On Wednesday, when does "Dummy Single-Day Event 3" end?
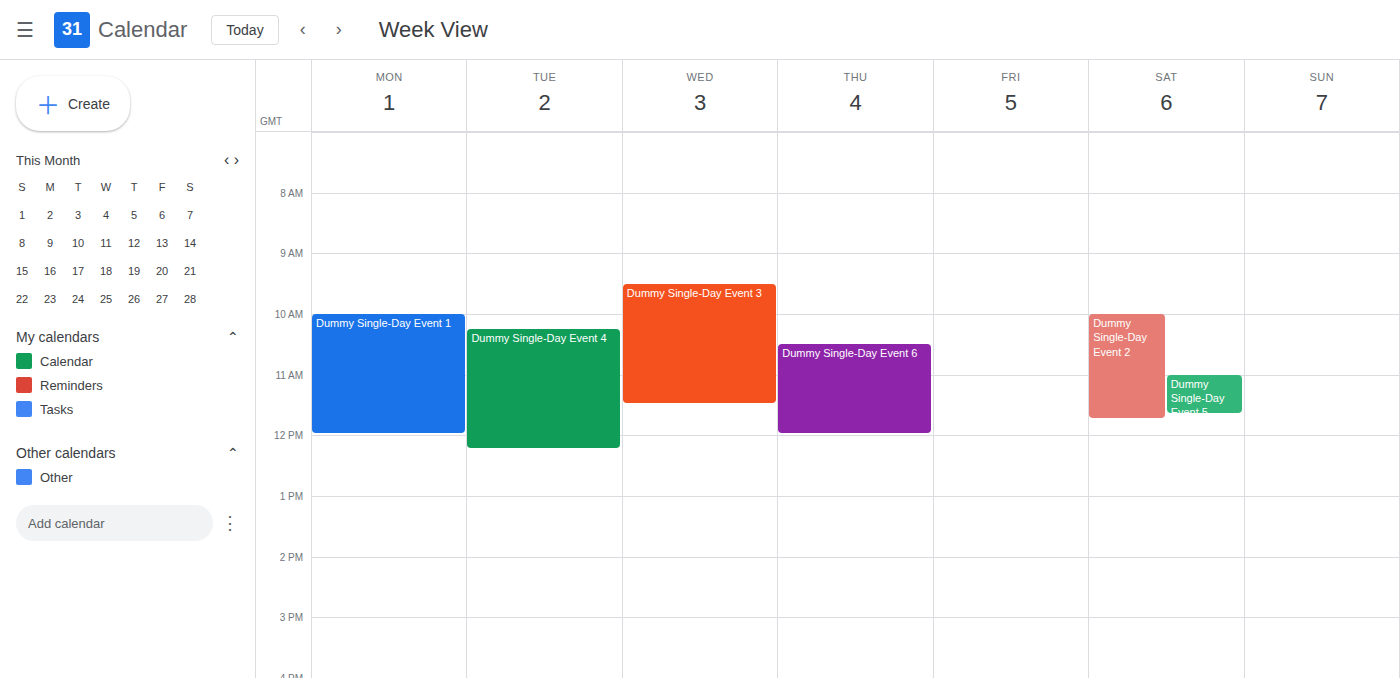
11:30 AM